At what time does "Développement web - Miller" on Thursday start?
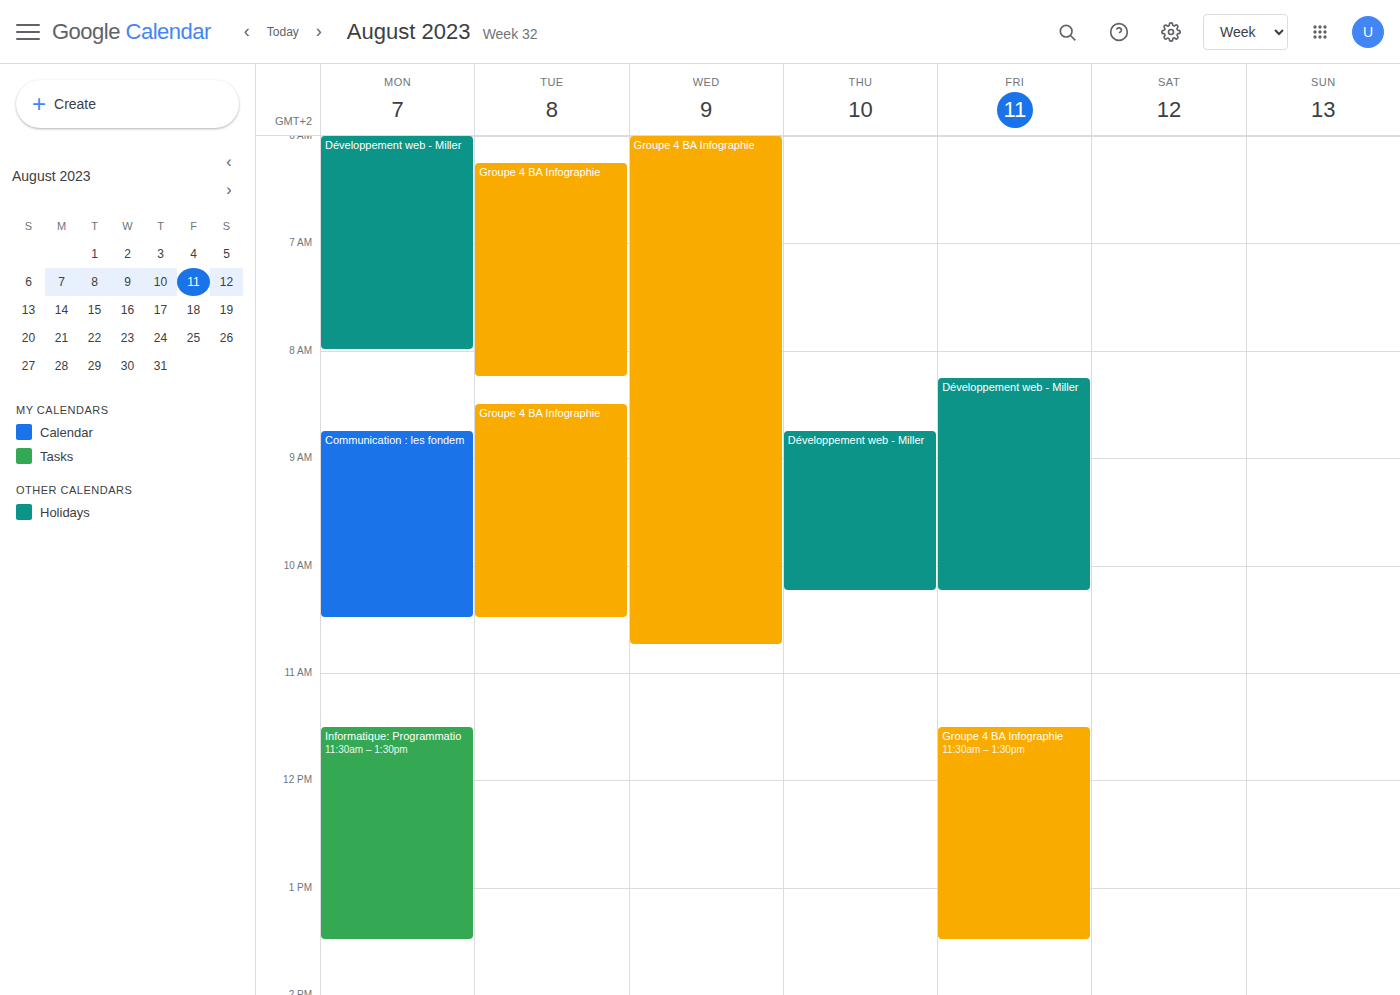
8:45 AM